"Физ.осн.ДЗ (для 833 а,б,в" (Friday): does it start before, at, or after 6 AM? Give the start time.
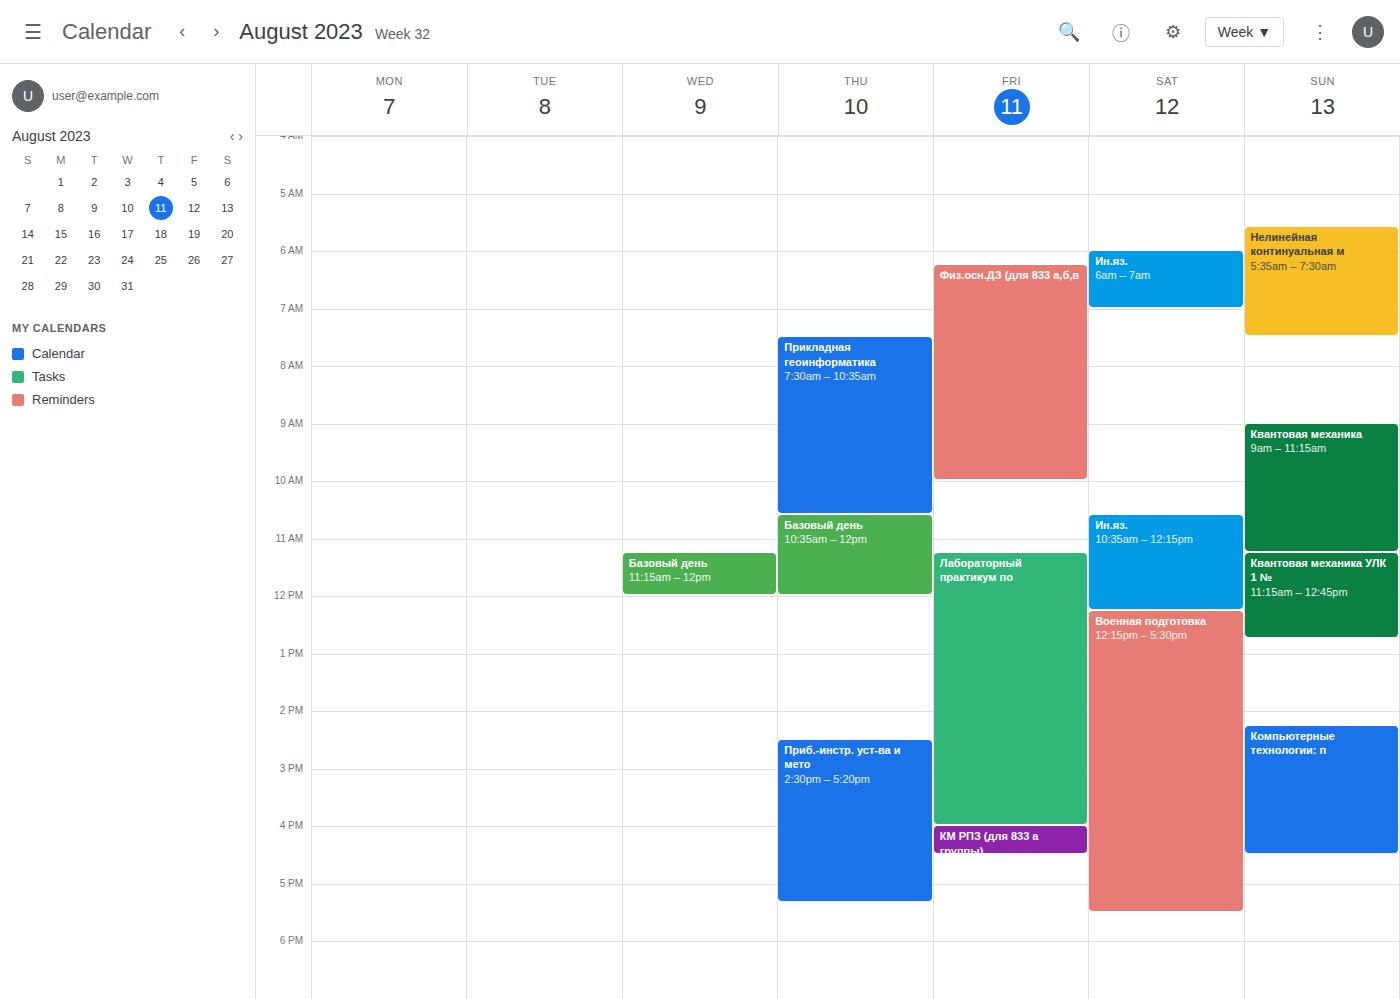
6:15 AM -- after 6 AM, 15 minutes below the 6 AM line.